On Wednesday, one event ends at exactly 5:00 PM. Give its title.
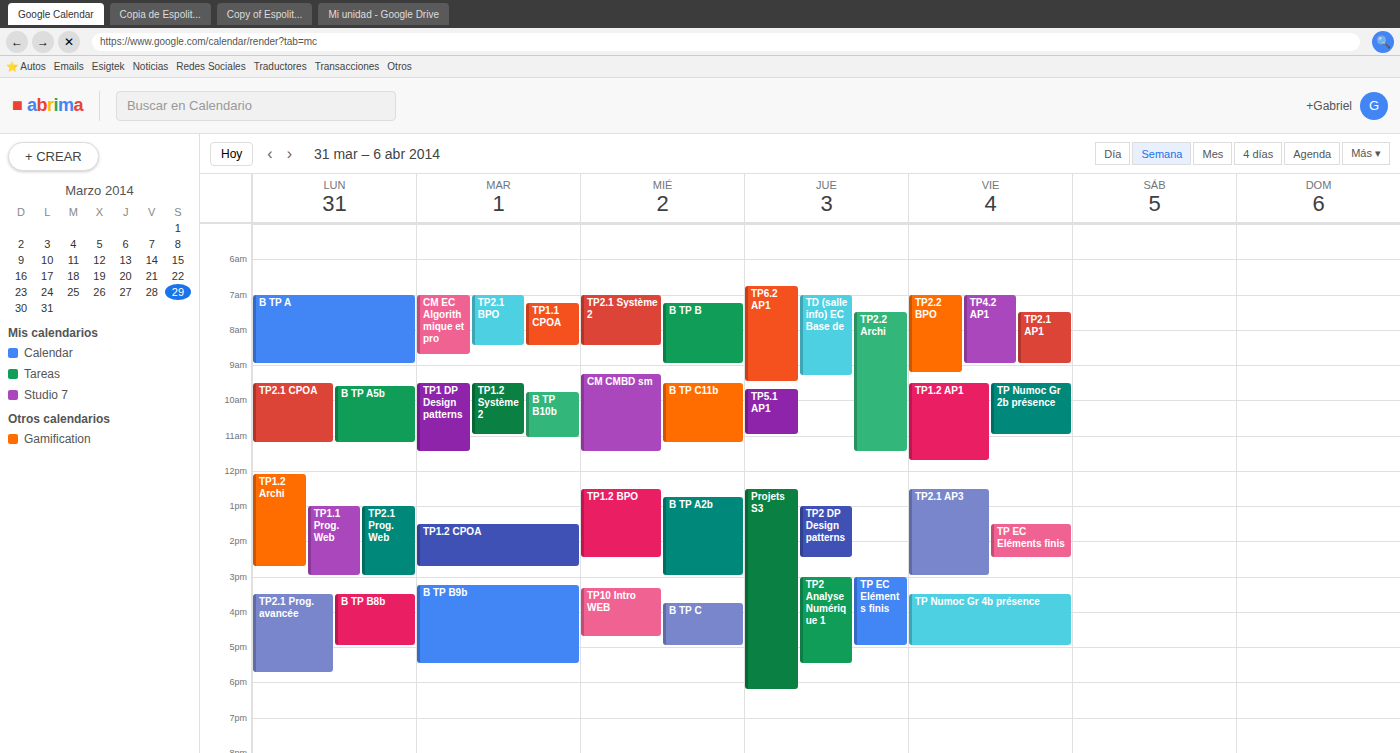
"B TP C"